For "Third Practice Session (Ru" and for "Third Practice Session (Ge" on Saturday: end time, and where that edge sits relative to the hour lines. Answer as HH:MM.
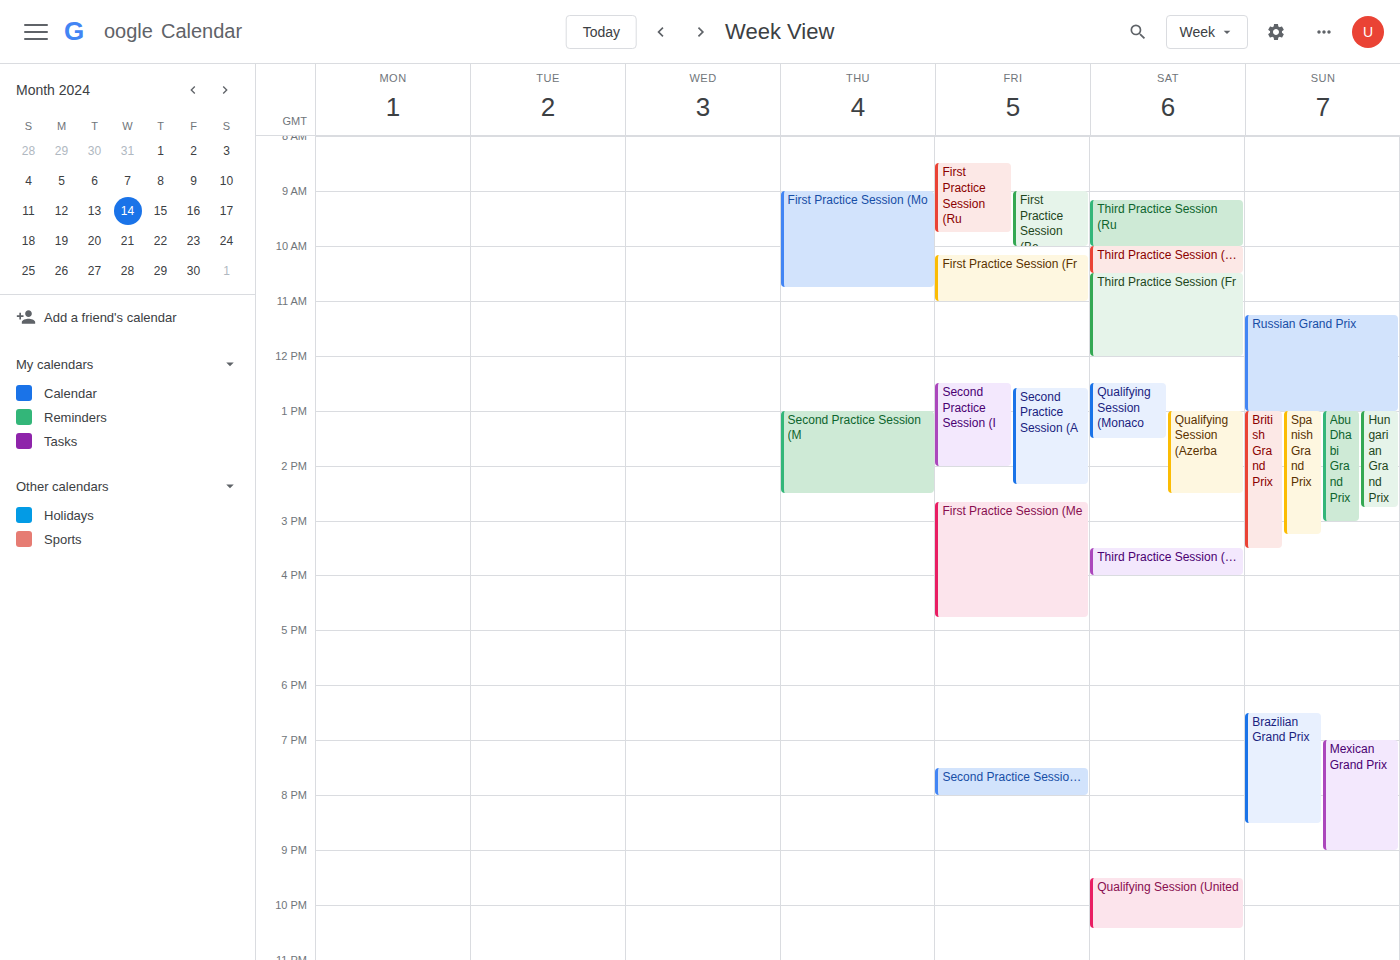
"Third Practice Session (Ru": 10:00, exactly on the 10:00 line. "Third Practice Session (Ge": 10:30, halfway between the 10:00 and 11:00 lines.